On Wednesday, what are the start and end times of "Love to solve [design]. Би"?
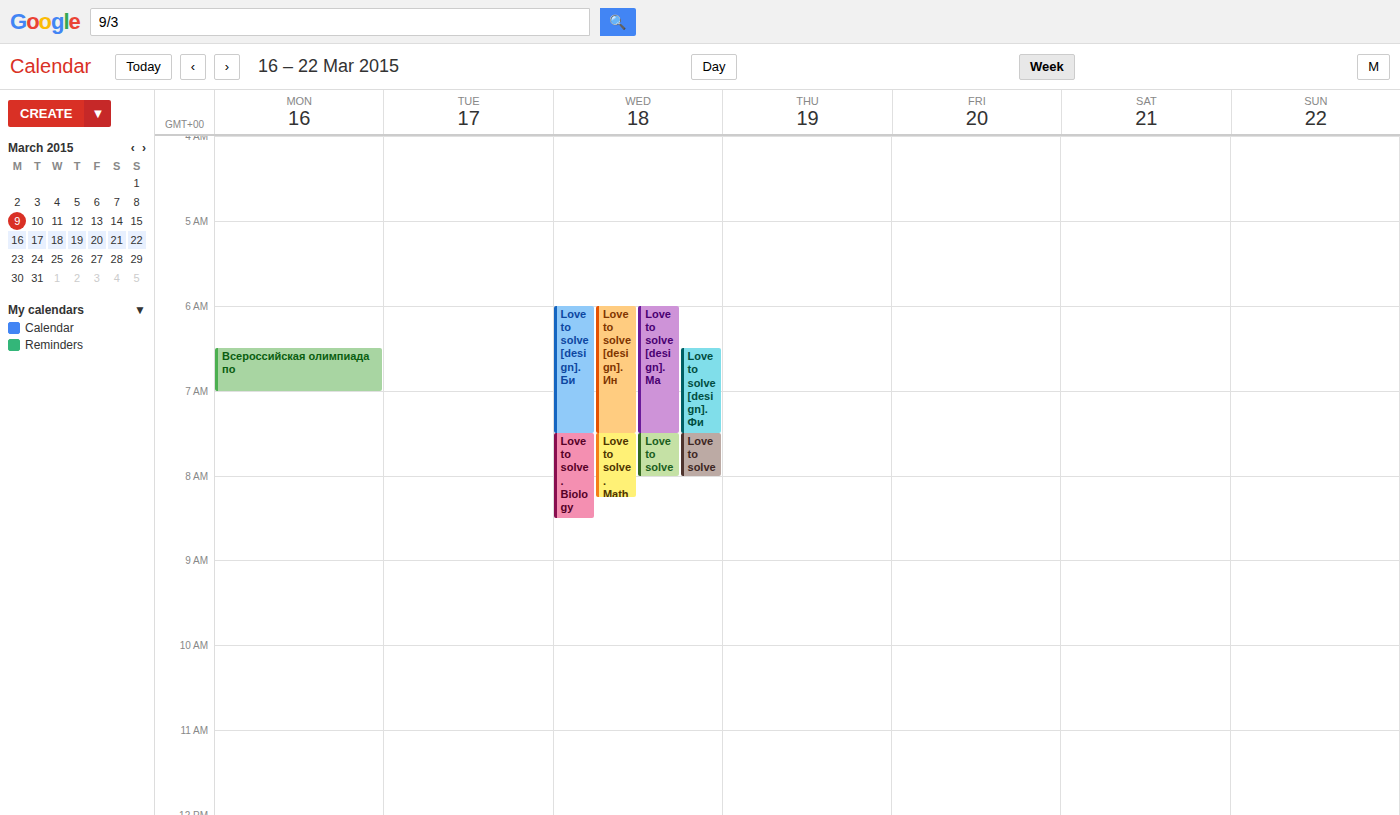
6:00 AM to 7:30 AM